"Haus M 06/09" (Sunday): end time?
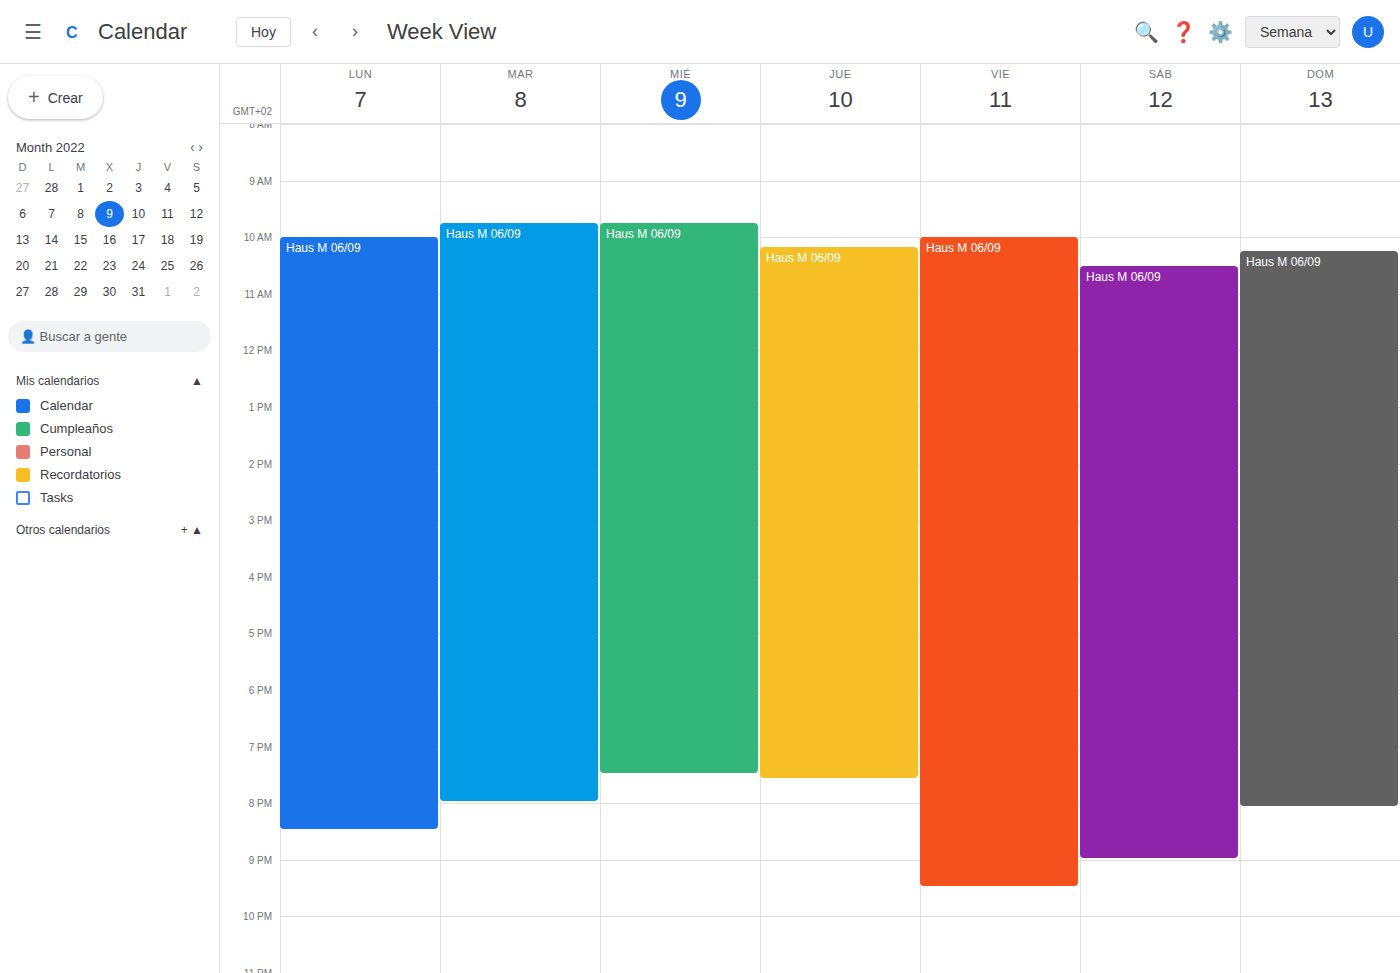
20:05